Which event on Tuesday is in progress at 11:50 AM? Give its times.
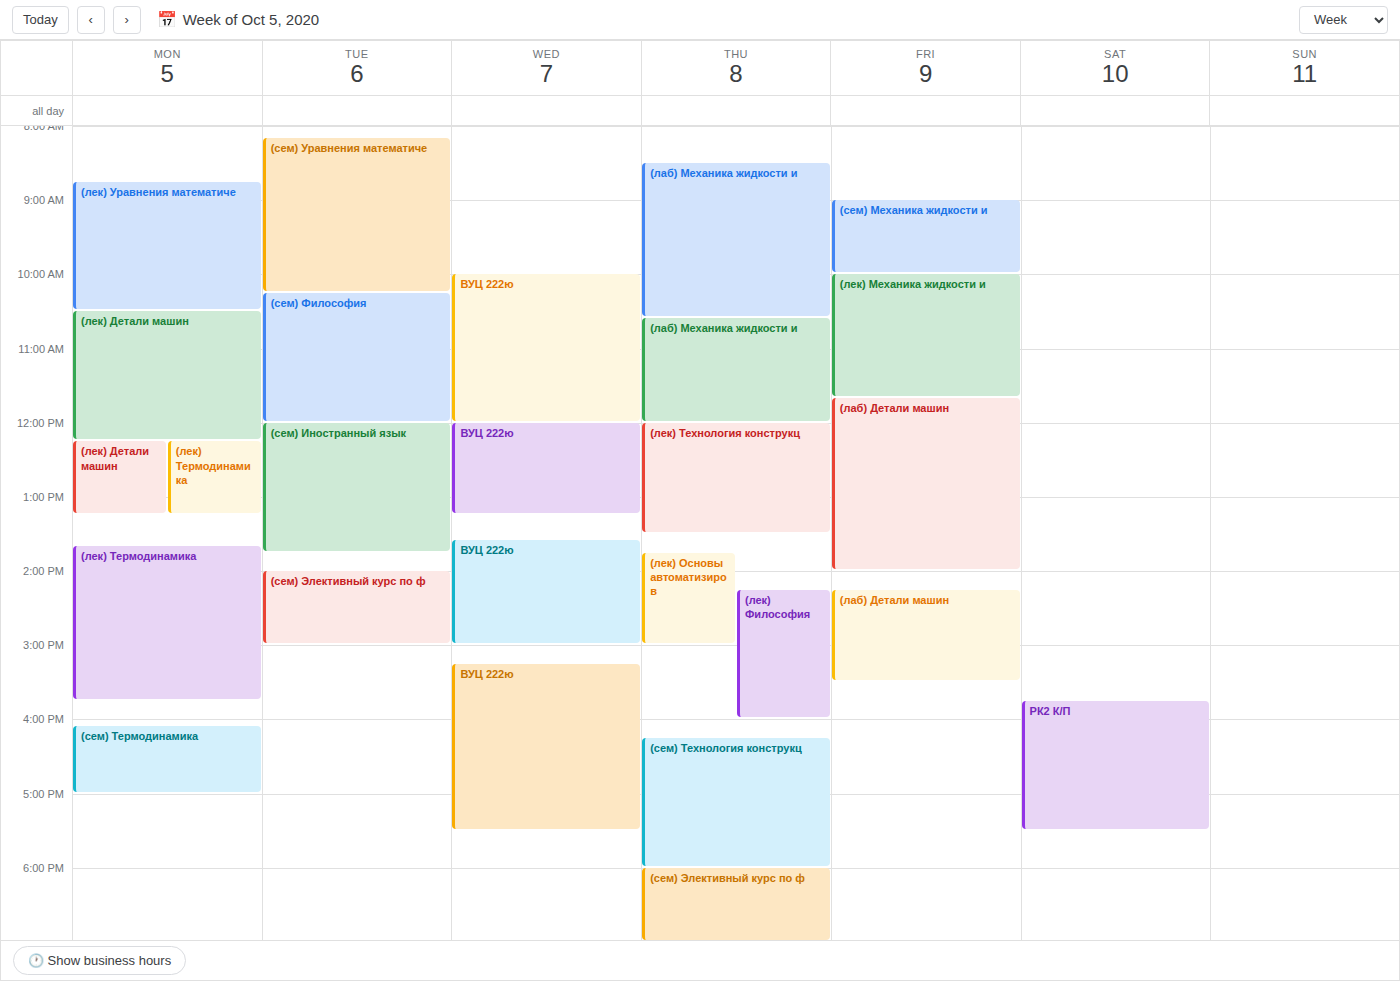
"(сем) Философия", 10:15 AM to 12:00 PM